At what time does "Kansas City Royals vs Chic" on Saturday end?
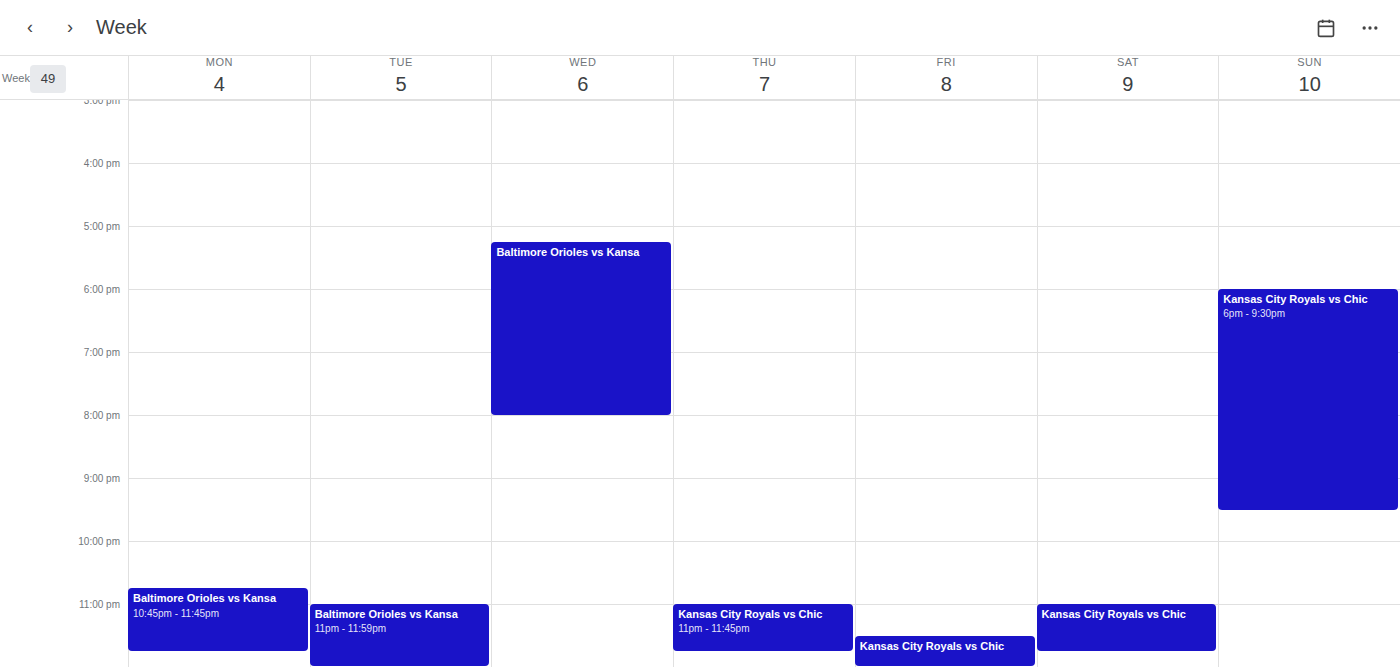
11:45 PM